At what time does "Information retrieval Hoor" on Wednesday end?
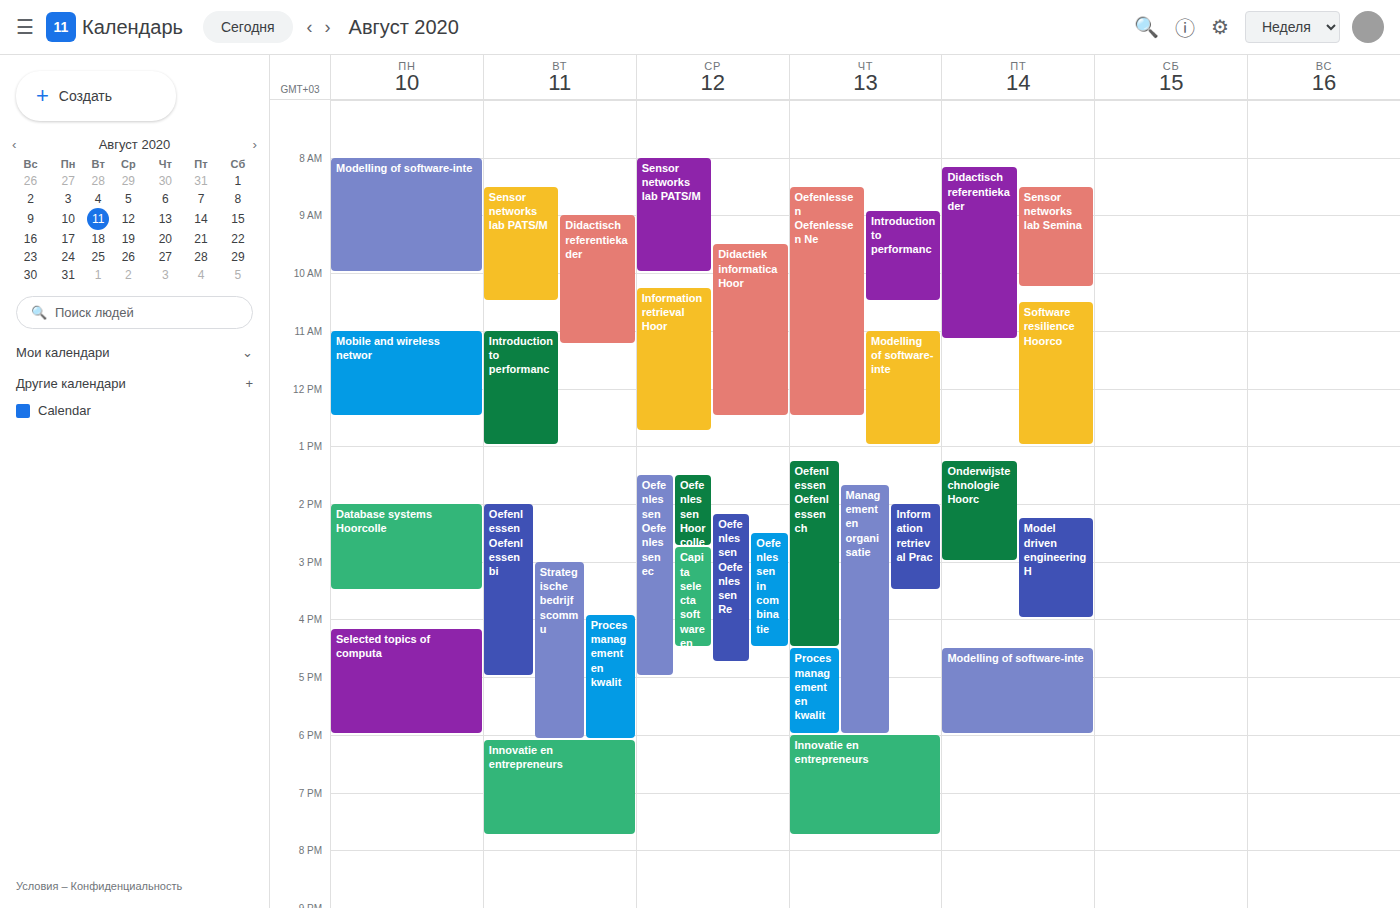
12:45 PM